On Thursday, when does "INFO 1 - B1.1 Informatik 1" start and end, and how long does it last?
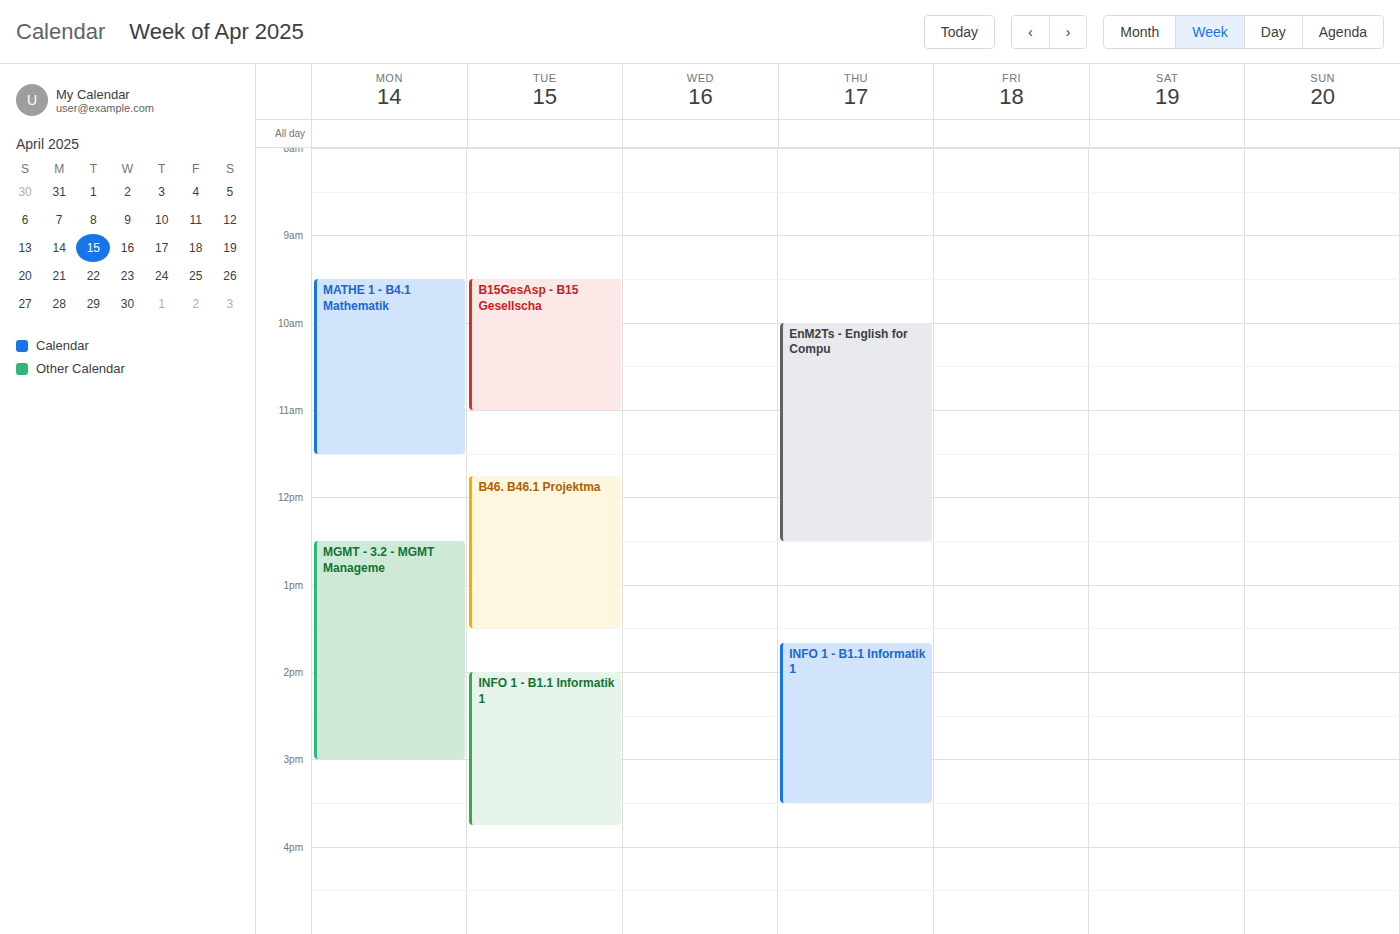
1:40 PM to 3:30 PM, 1 hour 50 minutes